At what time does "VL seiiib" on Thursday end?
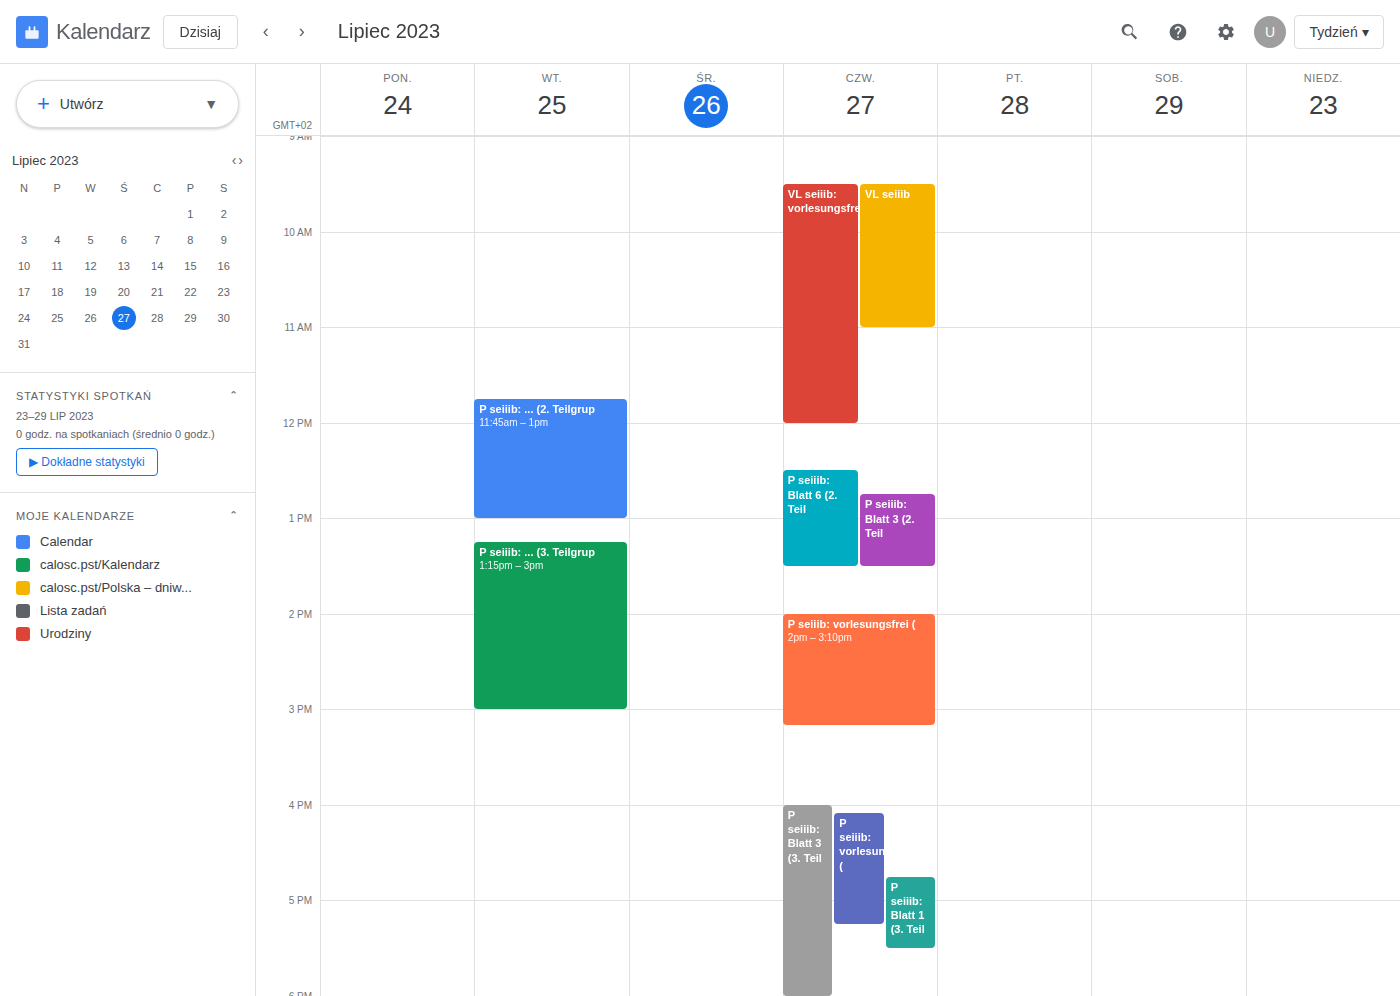
11:00 AM